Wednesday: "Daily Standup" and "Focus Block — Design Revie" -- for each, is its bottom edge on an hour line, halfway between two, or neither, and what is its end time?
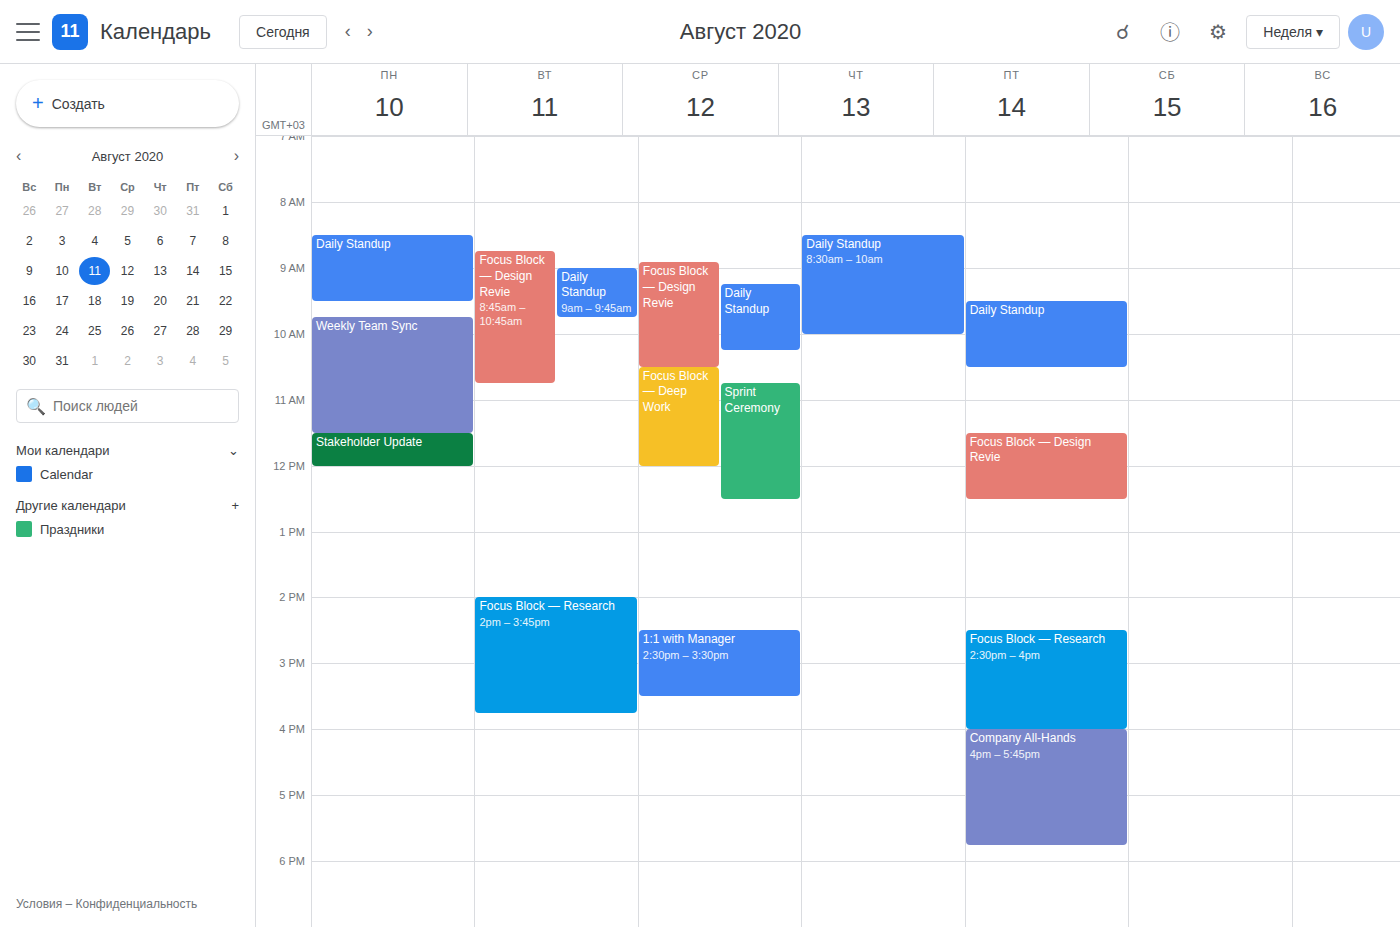
"Daily Standup": 10:15 AM, neither: a quarter of the way from the 10 AM line to the 11 AM line. "Focus Block — Design Revie": 10:30 AM, halfway between the 10 AM and 11 AM lines.